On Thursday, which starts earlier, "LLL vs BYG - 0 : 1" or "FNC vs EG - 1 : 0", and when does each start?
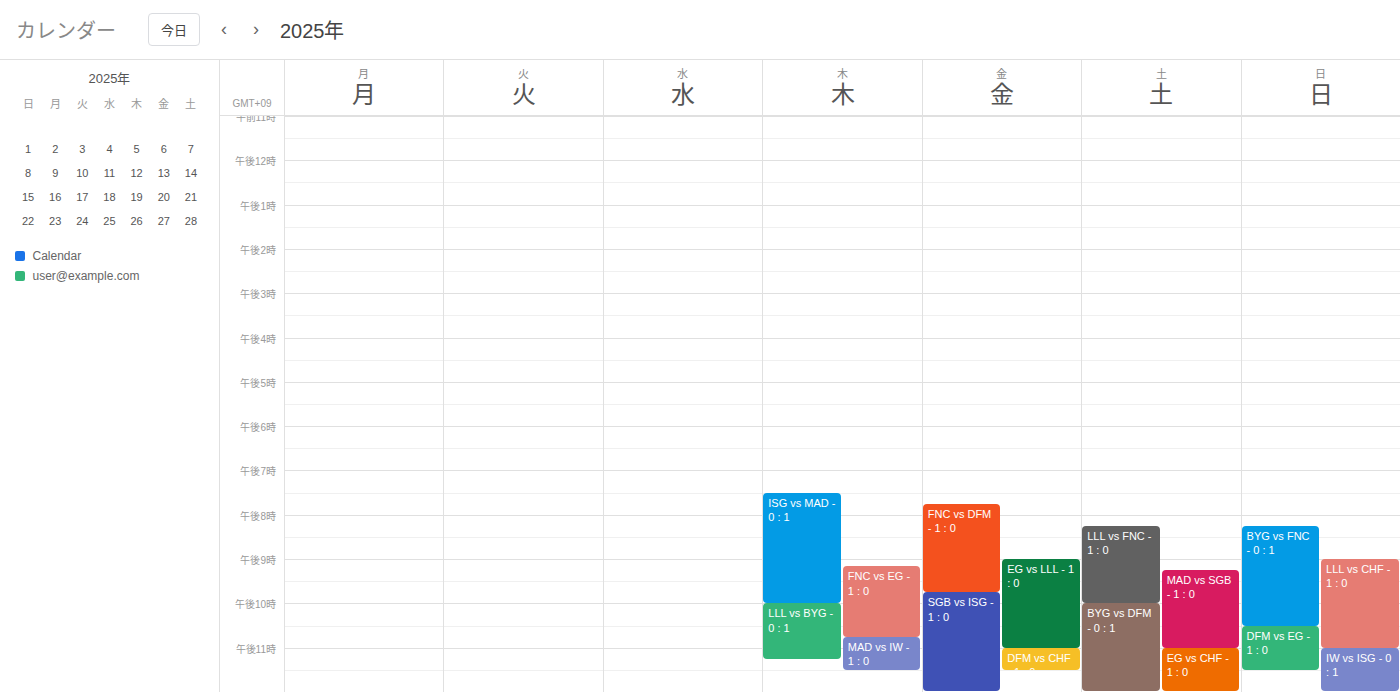
"FNC vs EG - 1 : 0" 9:10 PM; "LLL vs BYG - 0 : 1" 10:00 PM.